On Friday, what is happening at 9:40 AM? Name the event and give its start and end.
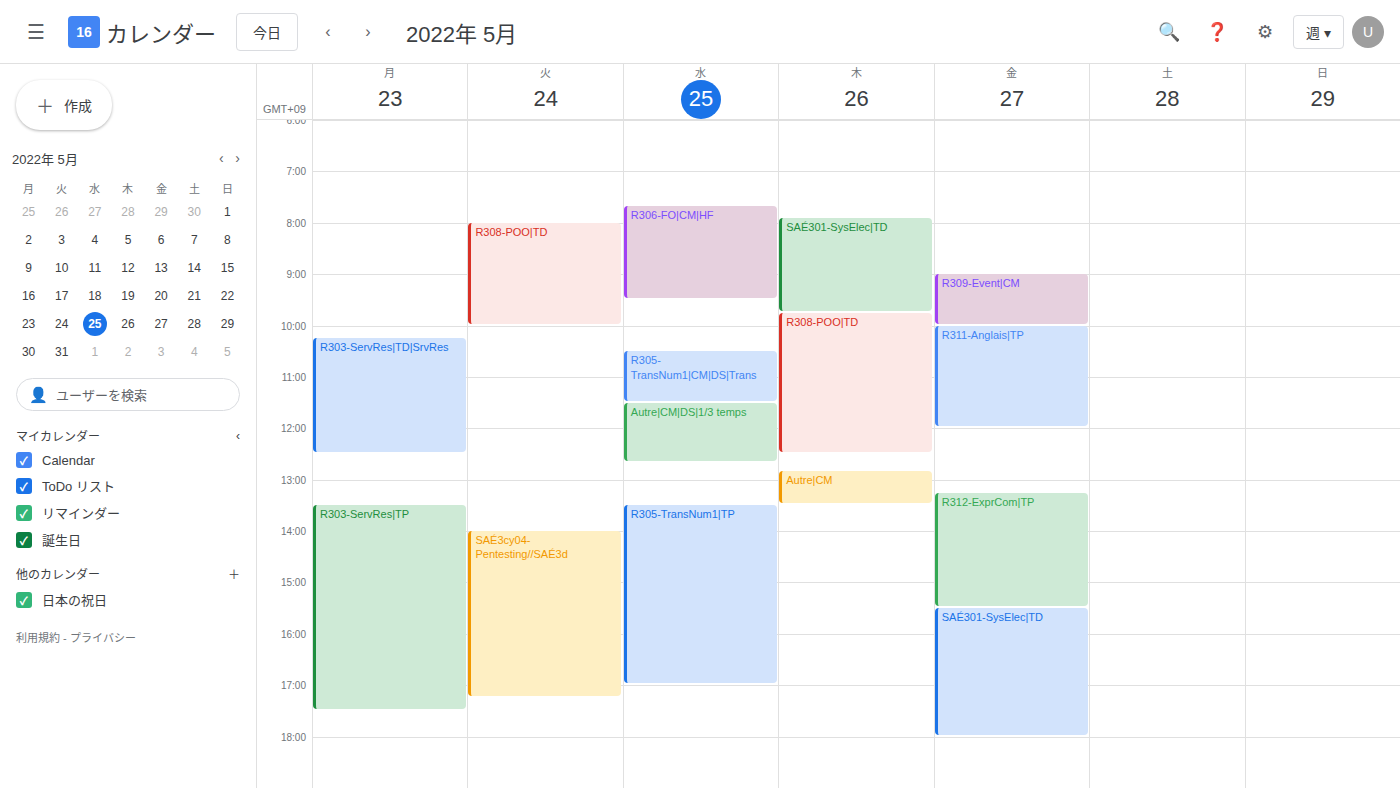
"R309-Event|CM", 9:00 AM to 10:00 AM